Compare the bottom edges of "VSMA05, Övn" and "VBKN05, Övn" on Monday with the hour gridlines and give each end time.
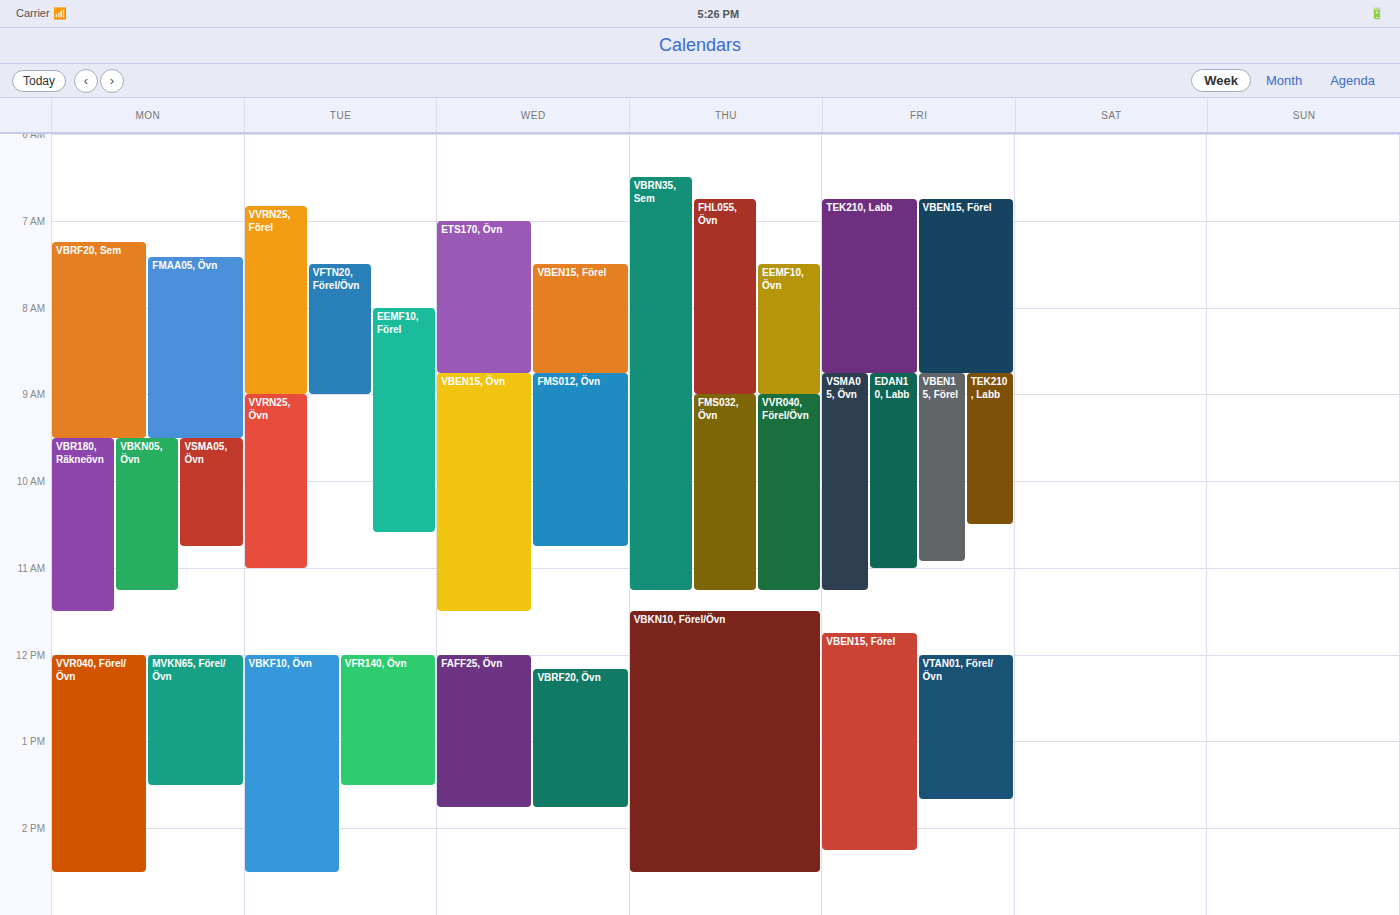
"VSMA05, Övn": 10:45 AM, neither: three quarters of the way from the 10 AM line to the 11 AM line. "VBKN05, Övn": 11:15 AM, neither: a quarter of the way from the 11 AM line to the 12 PM line.